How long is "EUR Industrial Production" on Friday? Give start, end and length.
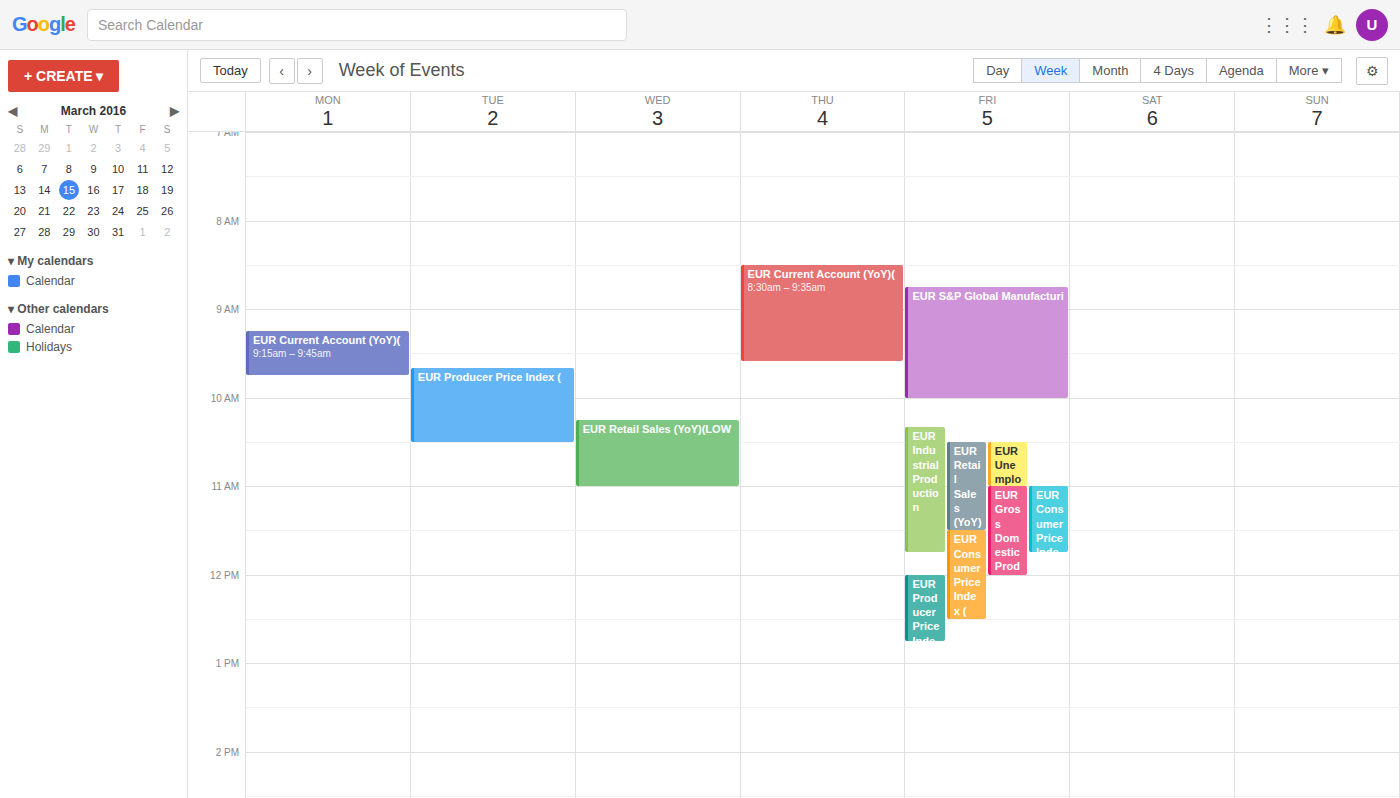
10:20 to 11:45, 1 hour 25 minutes